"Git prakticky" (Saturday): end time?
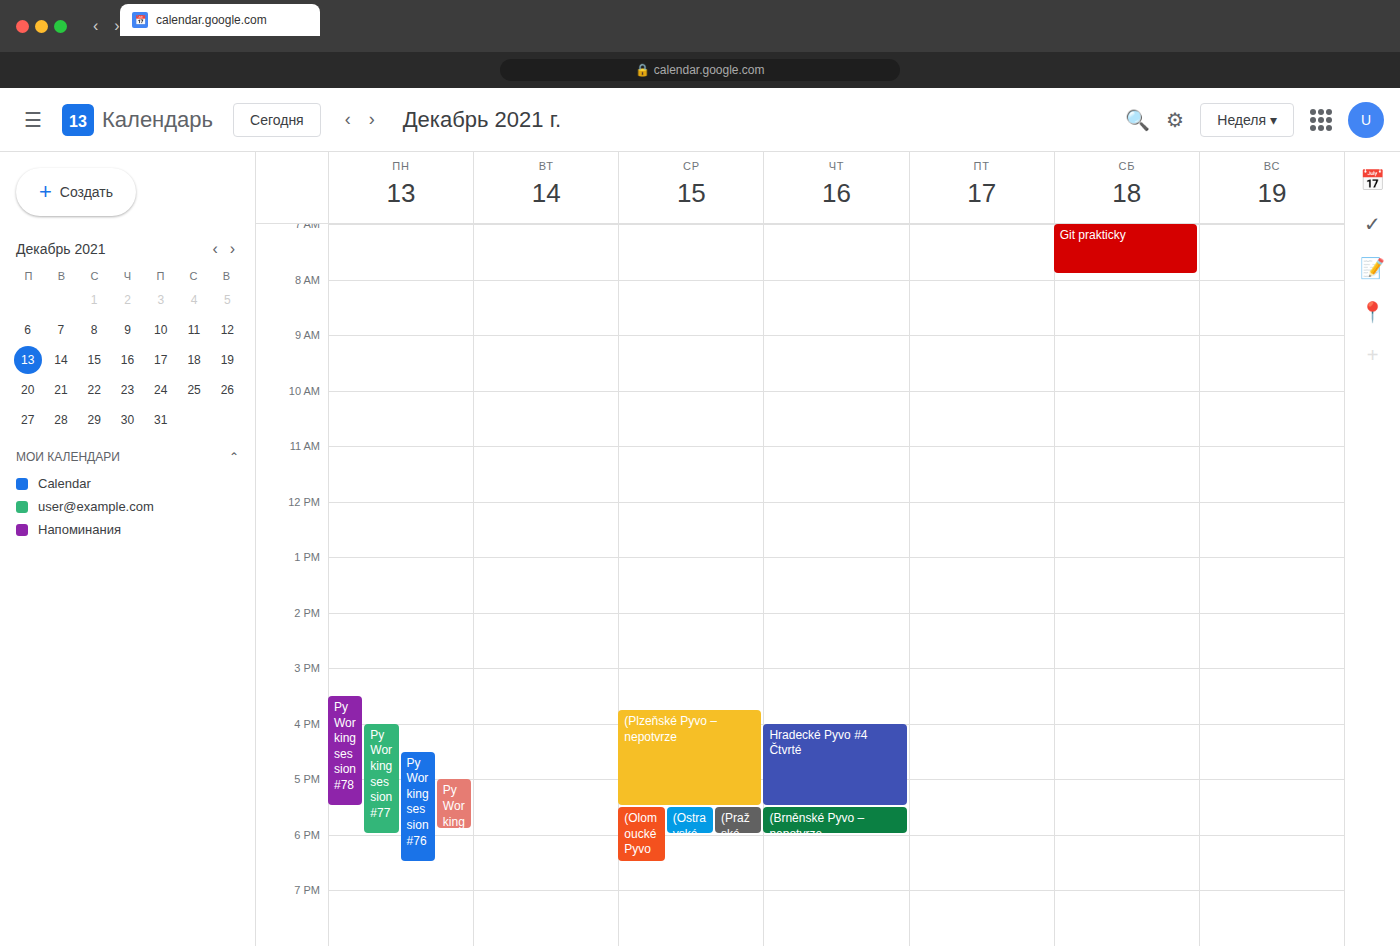
7:55 AM